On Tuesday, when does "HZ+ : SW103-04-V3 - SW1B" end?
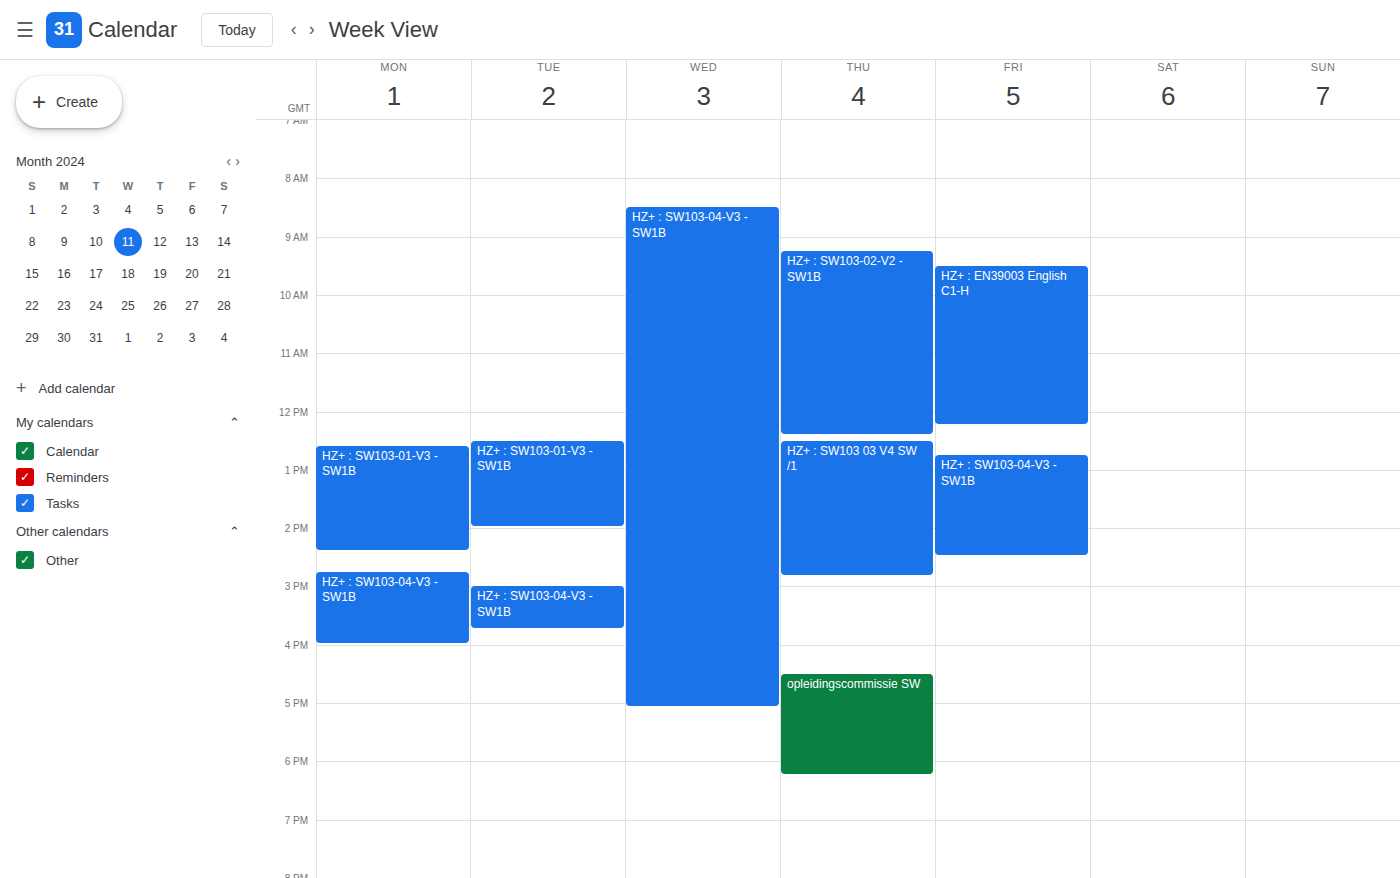
15:45